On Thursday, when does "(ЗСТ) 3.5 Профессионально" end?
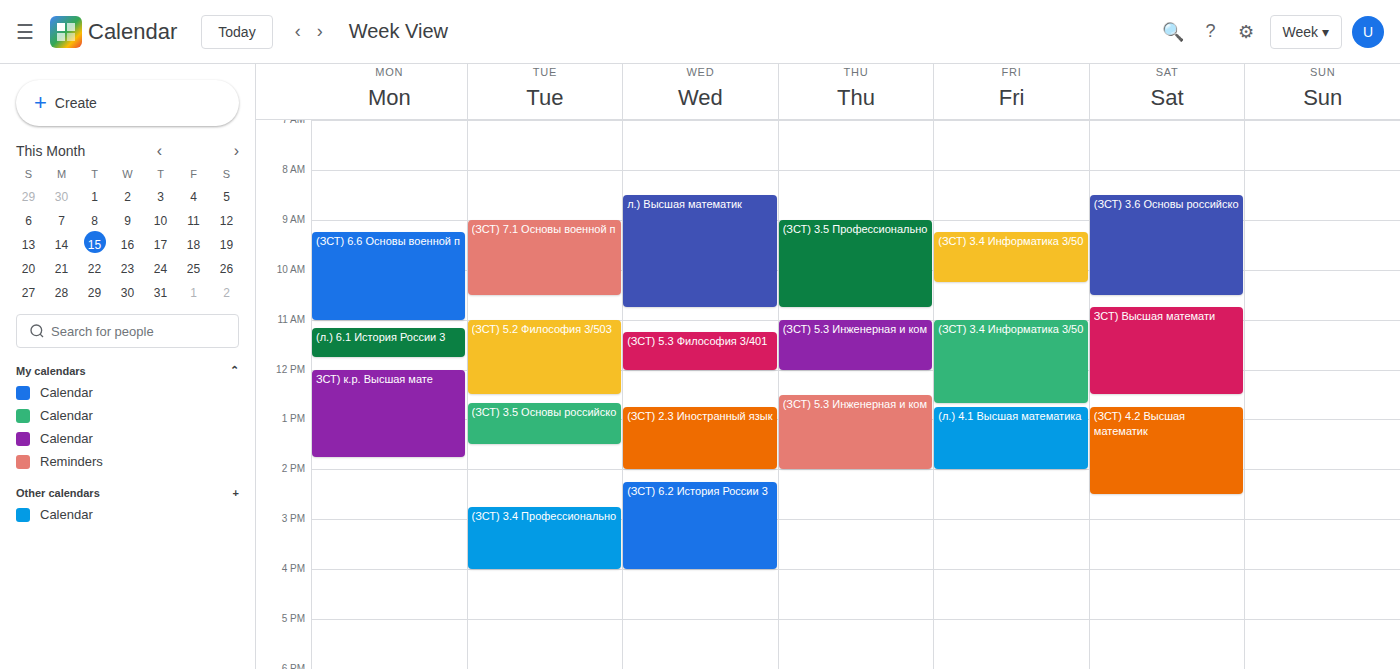
10:45 AM